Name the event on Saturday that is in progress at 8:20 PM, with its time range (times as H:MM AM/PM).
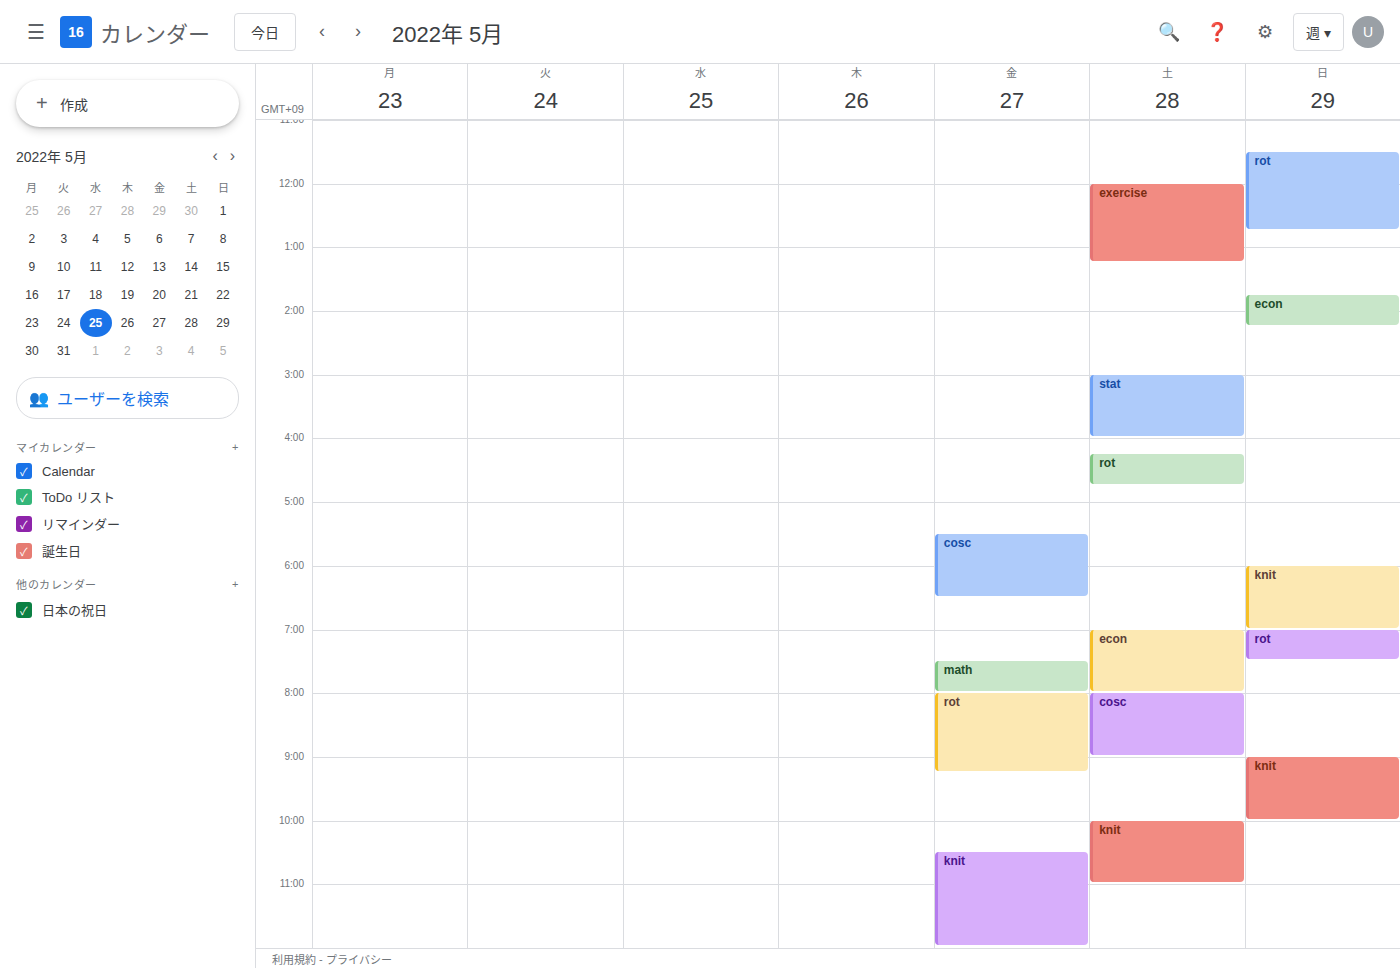
"cosc", 8:00 PM to 9:00 PM